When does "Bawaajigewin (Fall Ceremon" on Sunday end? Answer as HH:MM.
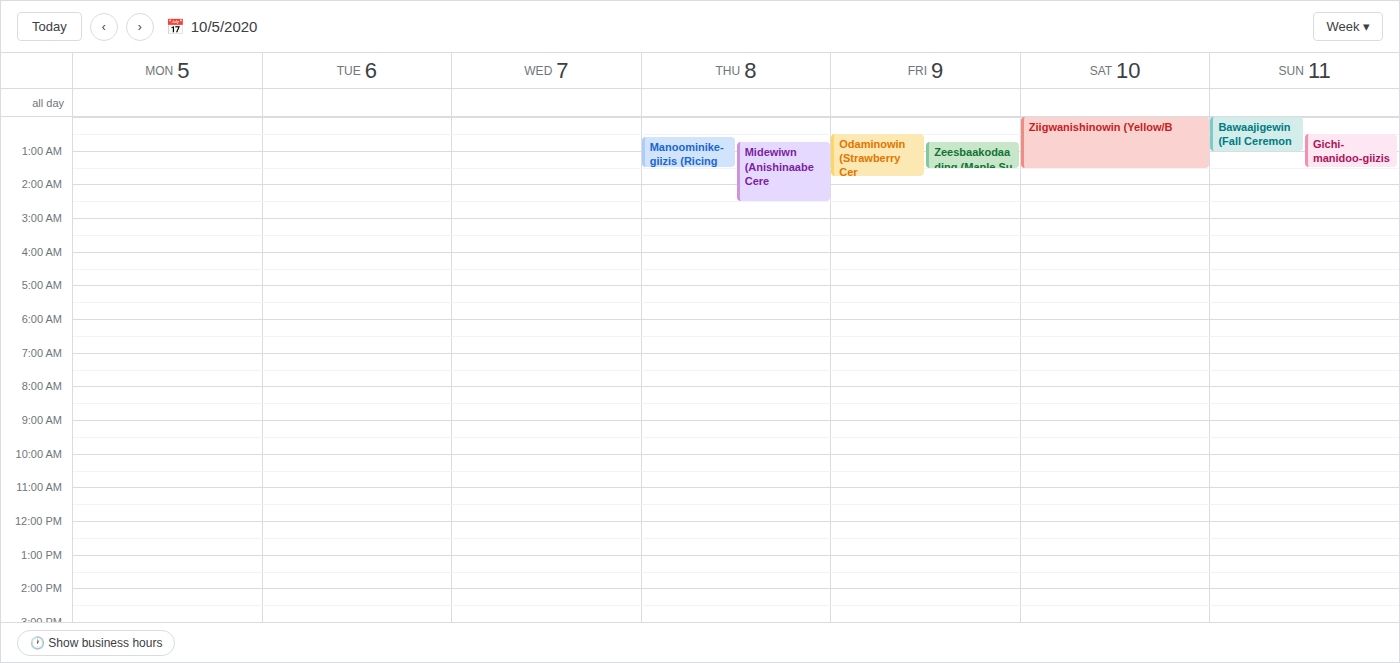
01:00